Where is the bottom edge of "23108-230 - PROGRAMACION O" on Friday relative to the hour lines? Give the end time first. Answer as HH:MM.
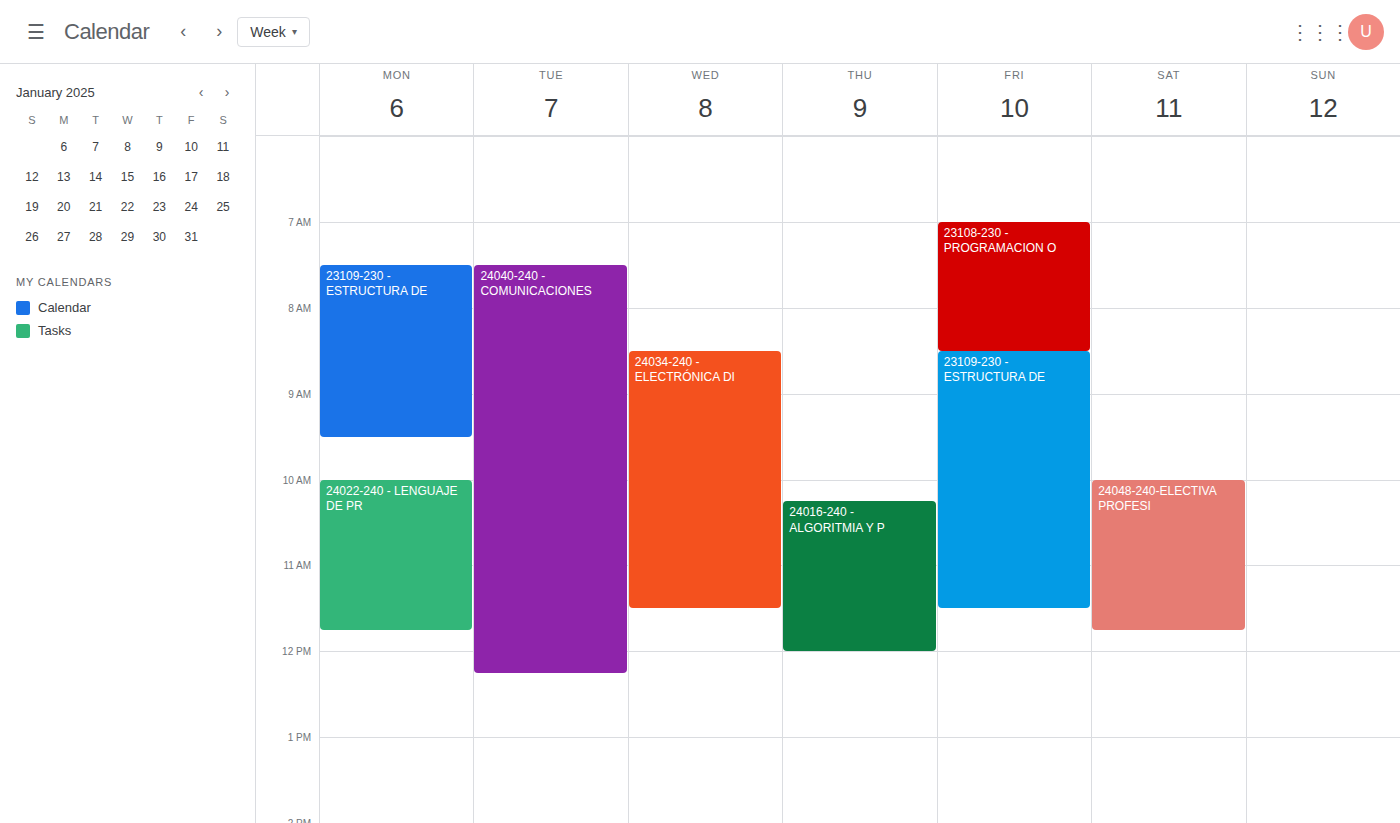
08:30 -- halfway between the 08:00 and 09:00 lines.